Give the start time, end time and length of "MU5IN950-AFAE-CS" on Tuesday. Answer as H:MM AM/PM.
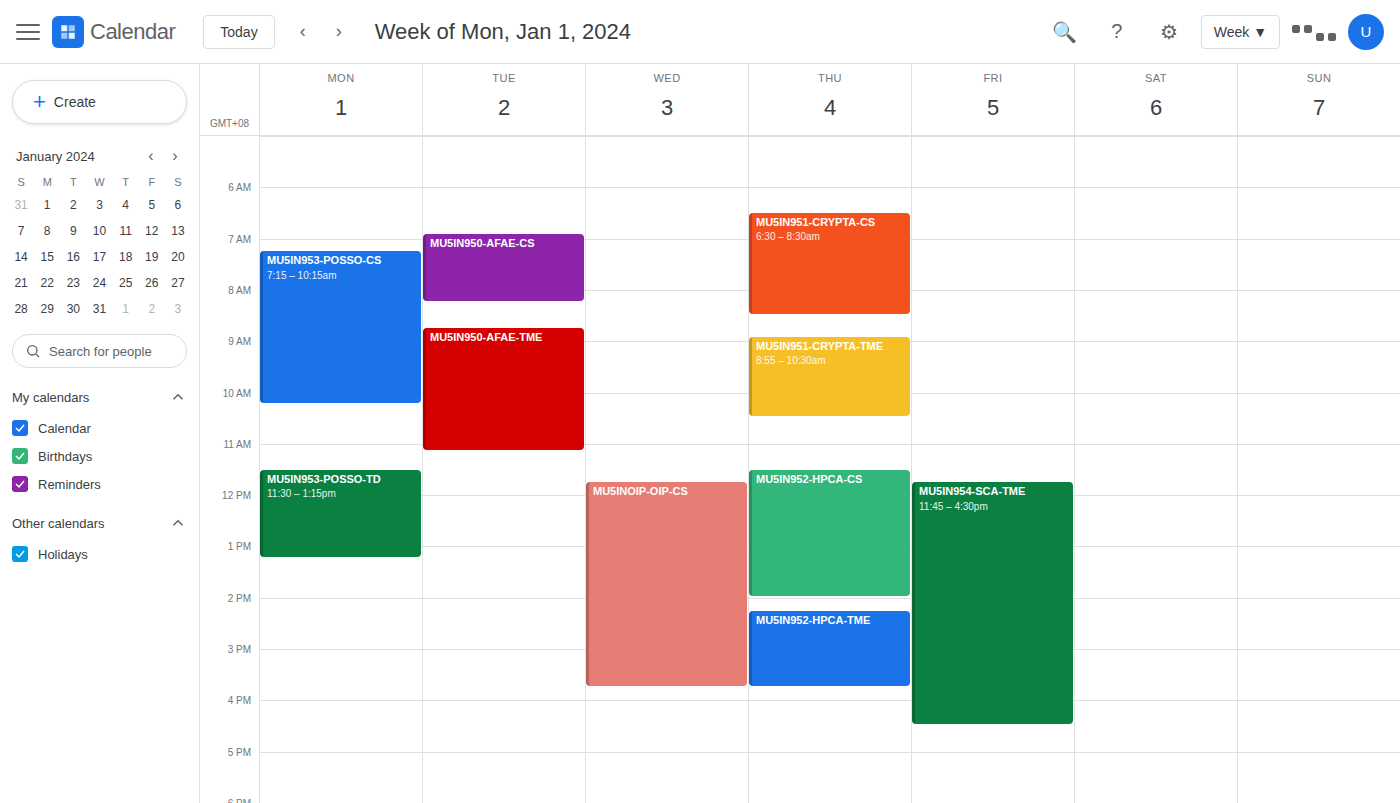
6:55 AM to 8:15 AM, 1 hour 20 minutes